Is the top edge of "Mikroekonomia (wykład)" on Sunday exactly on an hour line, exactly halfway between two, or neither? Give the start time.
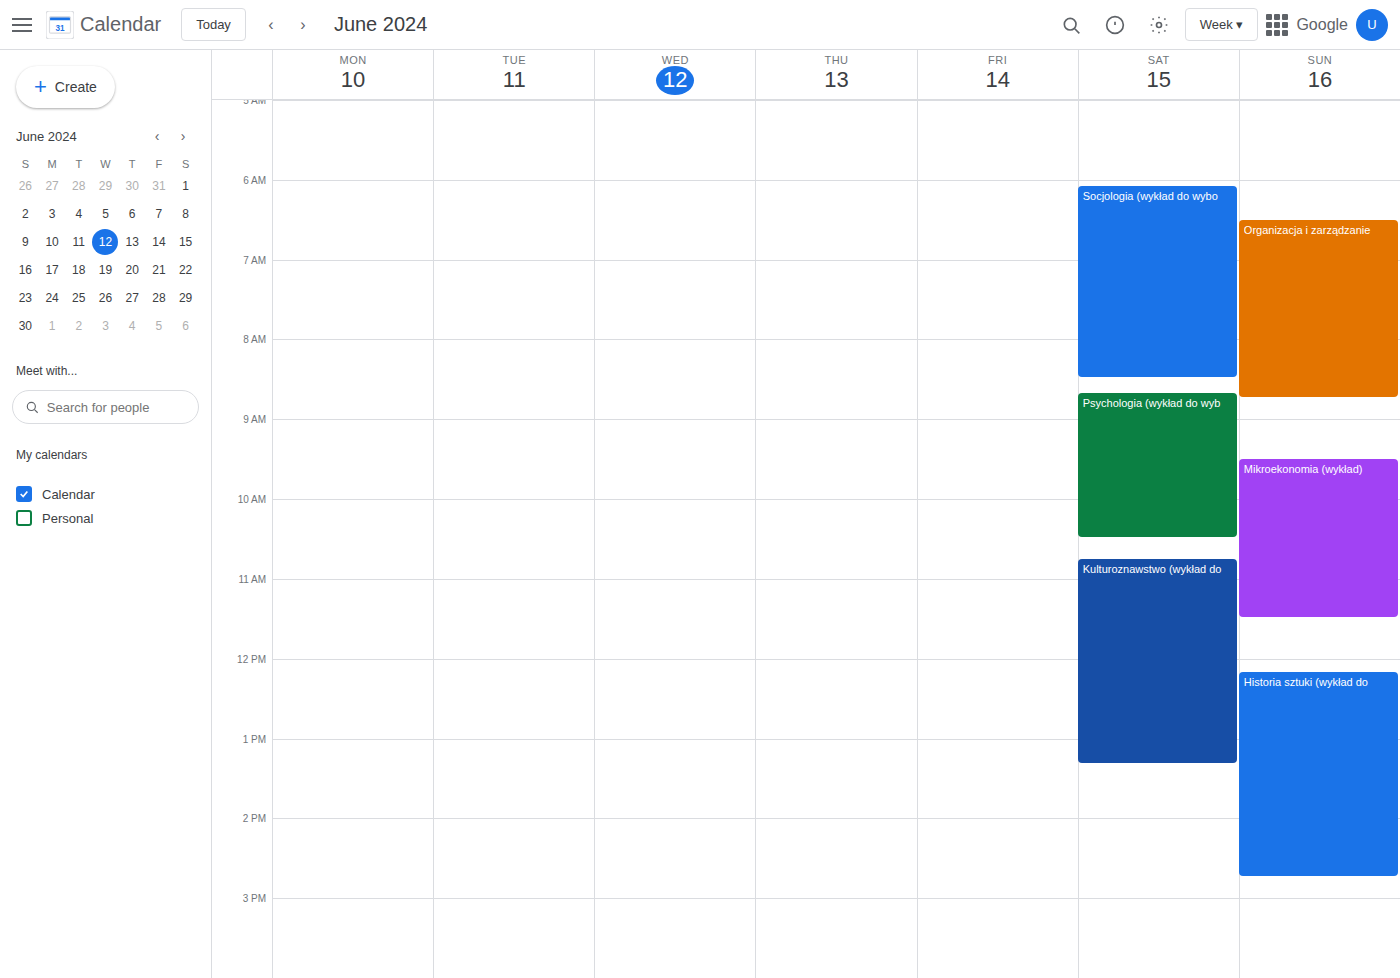
09:30 -- halfway between the 09:00 and 10:00 lines.